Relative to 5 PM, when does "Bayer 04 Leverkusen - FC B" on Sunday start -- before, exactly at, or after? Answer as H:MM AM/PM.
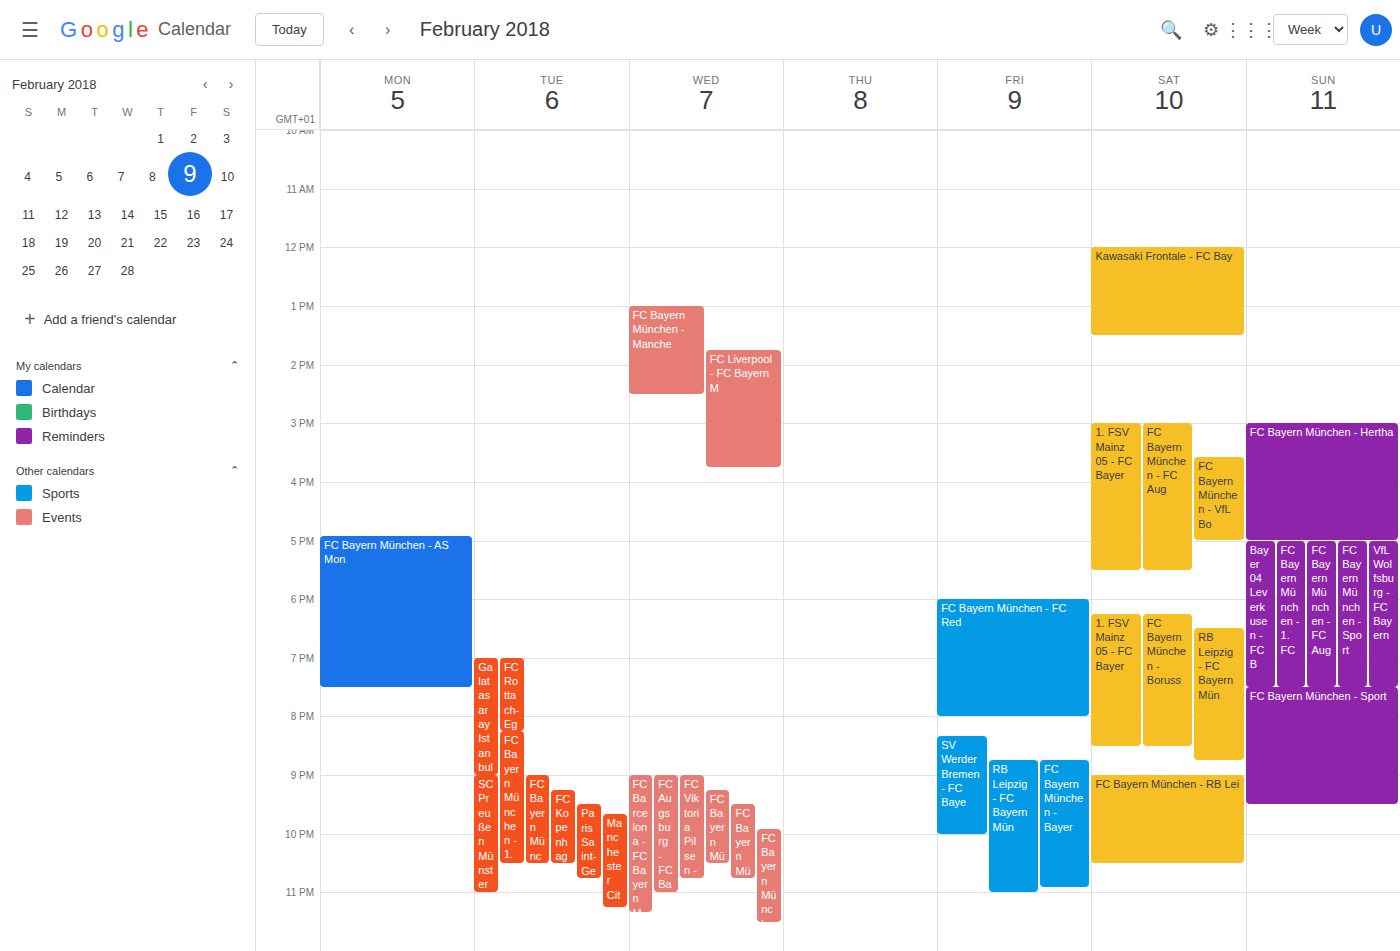
5:00 PM -- exactly at 5 PM, on the 5 PM line.